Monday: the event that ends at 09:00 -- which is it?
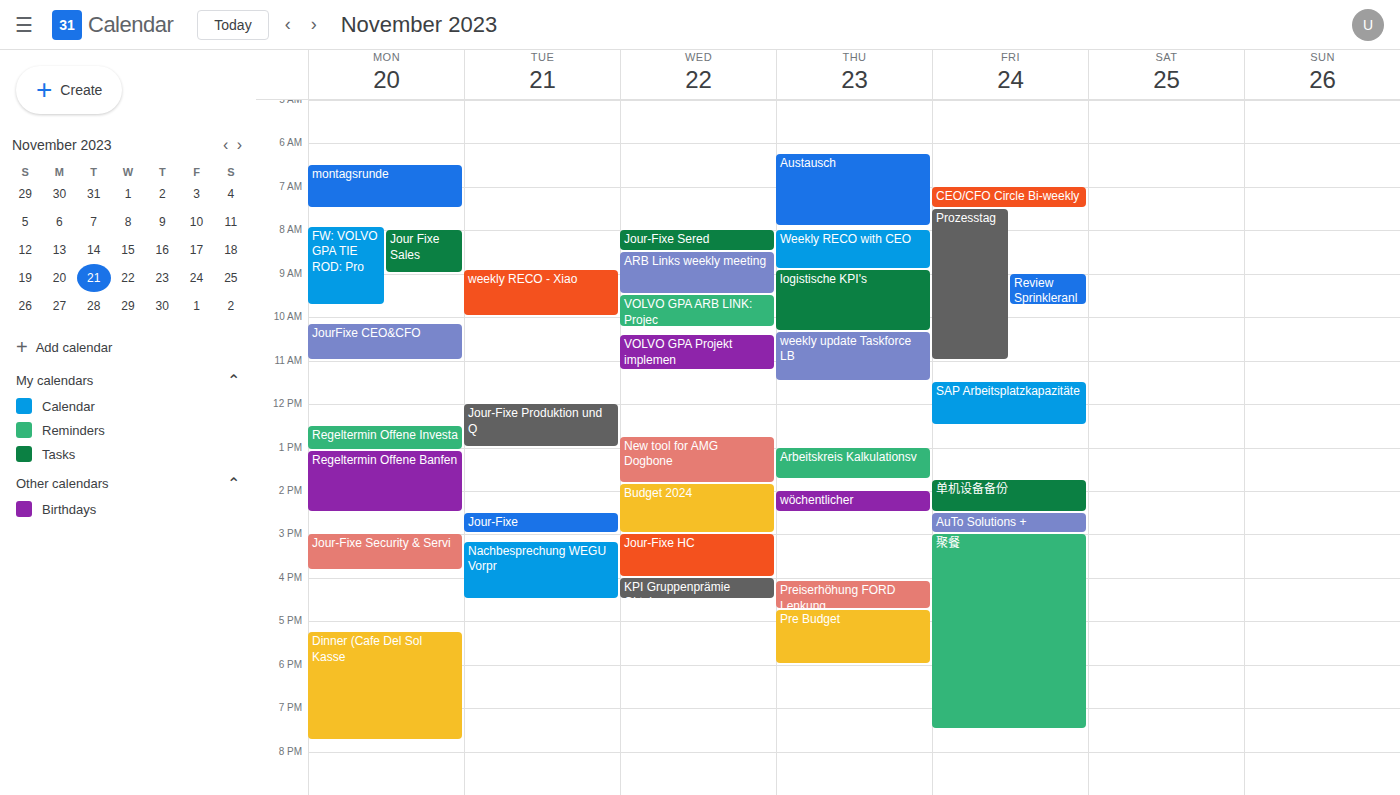
"Jour Fixe Sales"